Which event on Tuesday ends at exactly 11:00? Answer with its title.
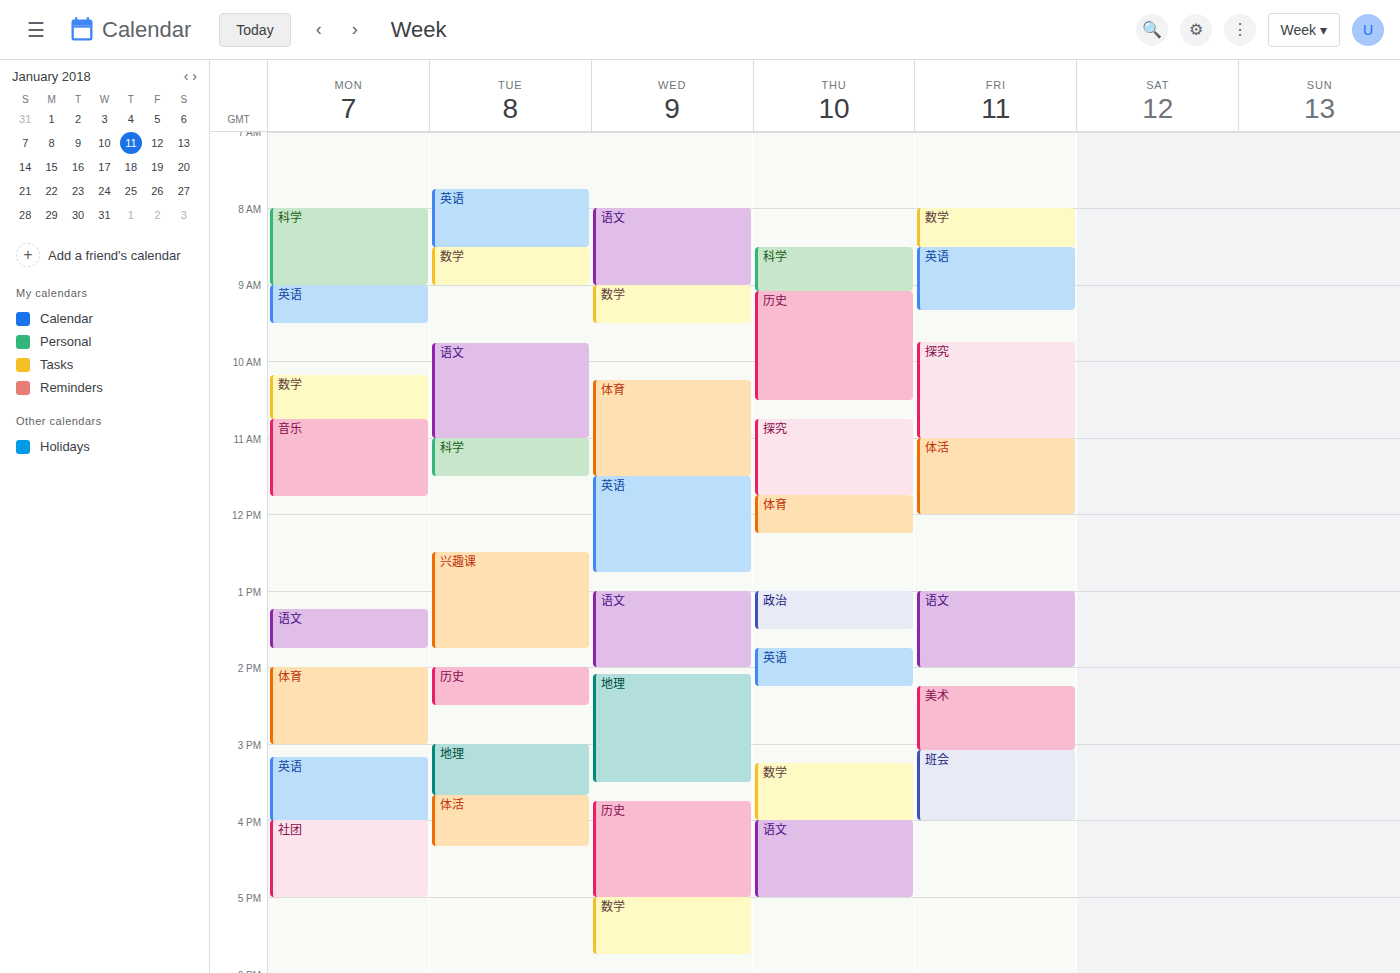
"语文"